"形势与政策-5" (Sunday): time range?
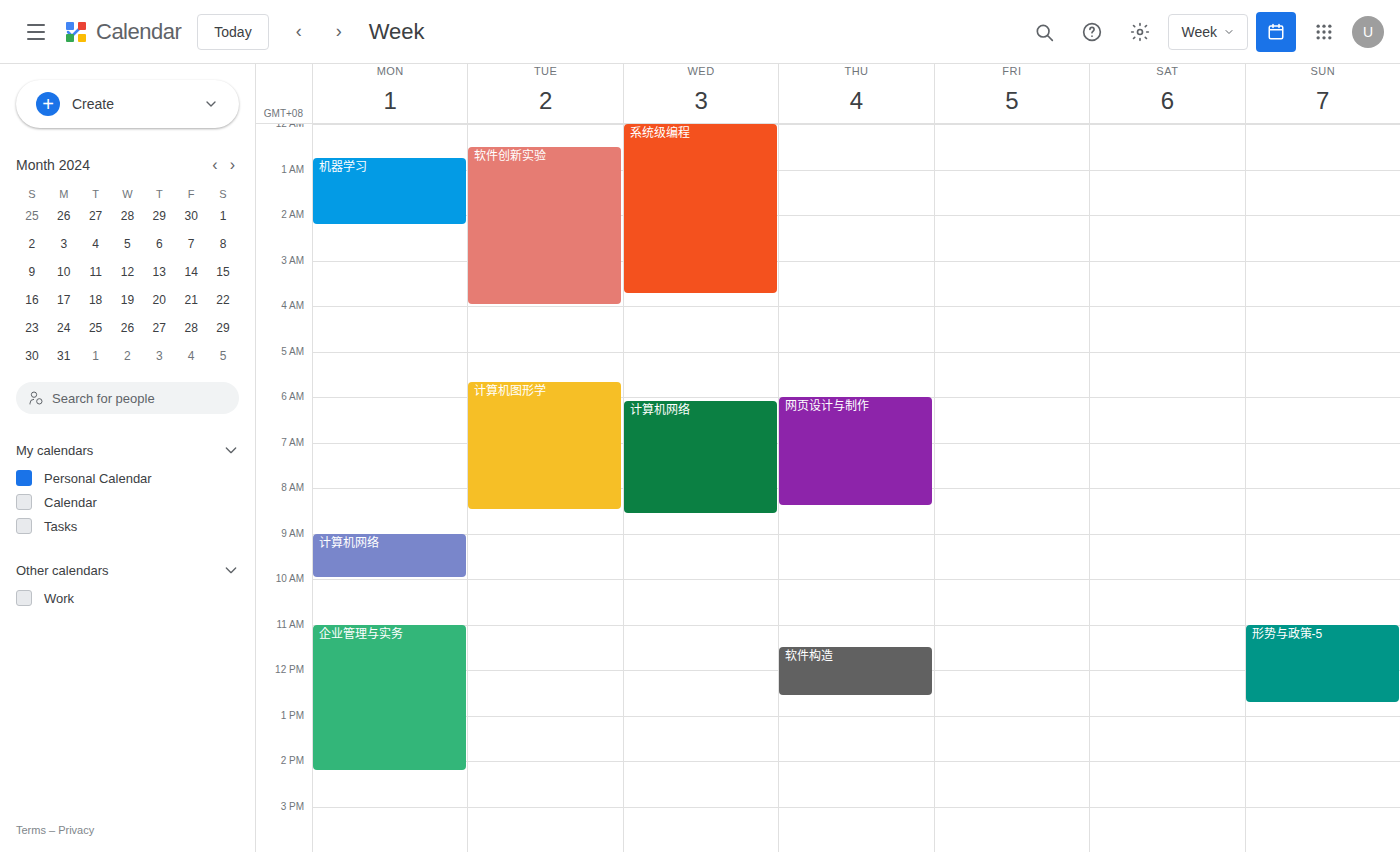
11:00 to 12:45